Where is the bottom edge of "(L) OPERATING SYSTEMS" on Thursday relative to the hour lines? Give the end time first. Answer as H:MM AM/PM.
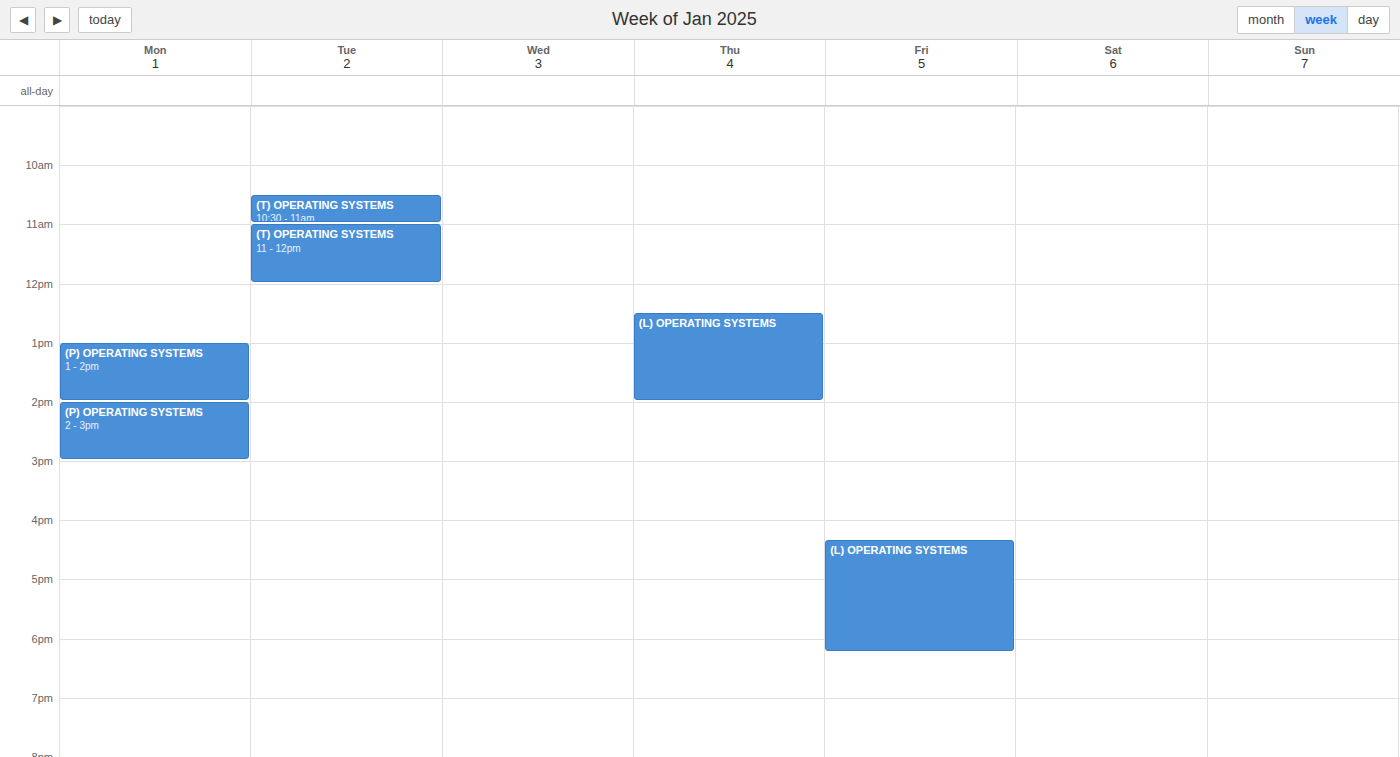
2:00 PM -- exactly on the 2 PM line.